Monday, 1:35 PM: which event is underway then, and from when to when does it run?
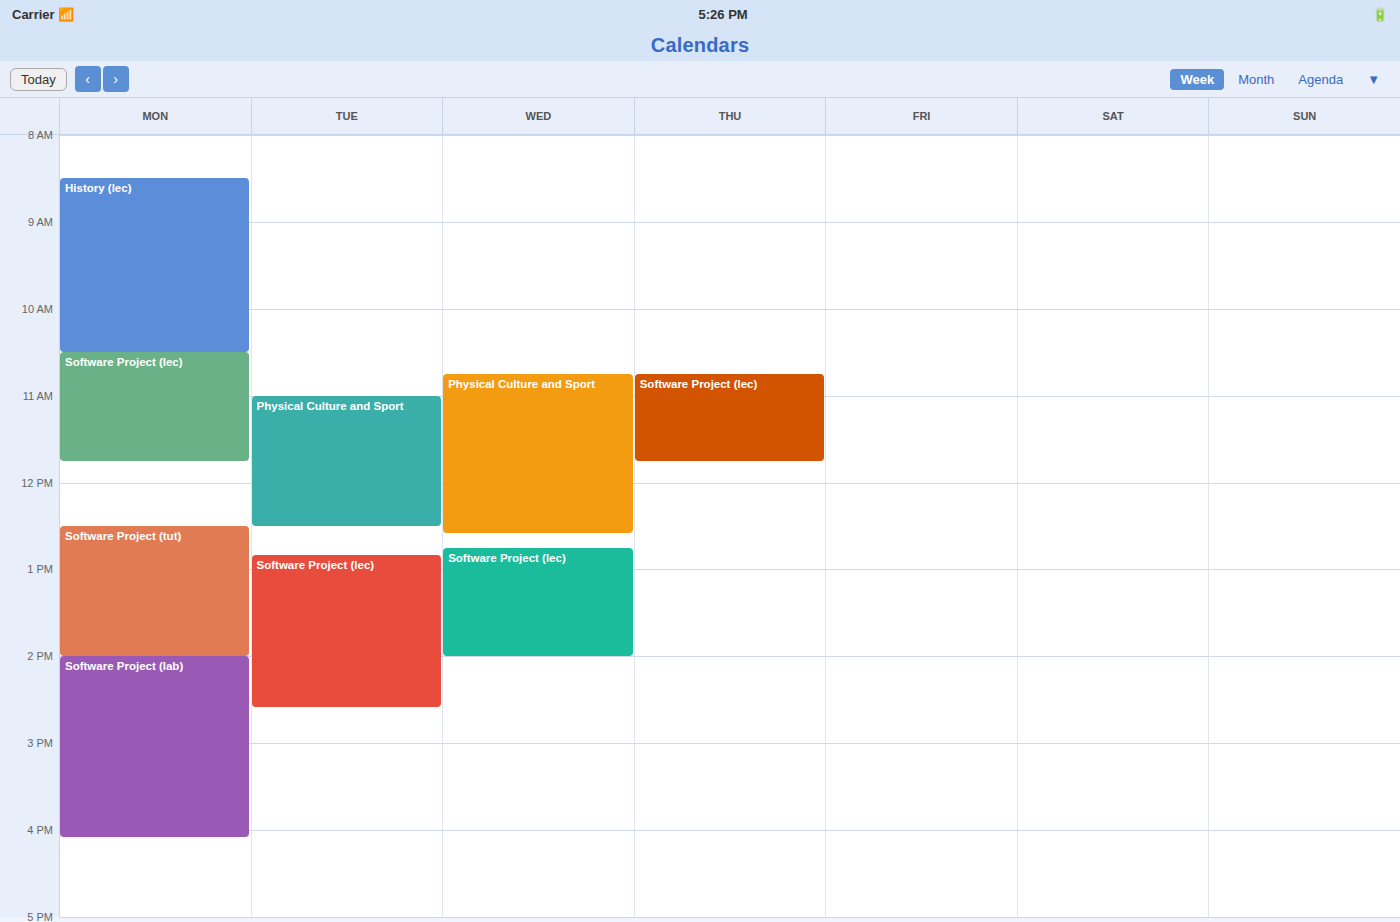
"Software Project (tut)", 12:30 PM to 2:00 PM